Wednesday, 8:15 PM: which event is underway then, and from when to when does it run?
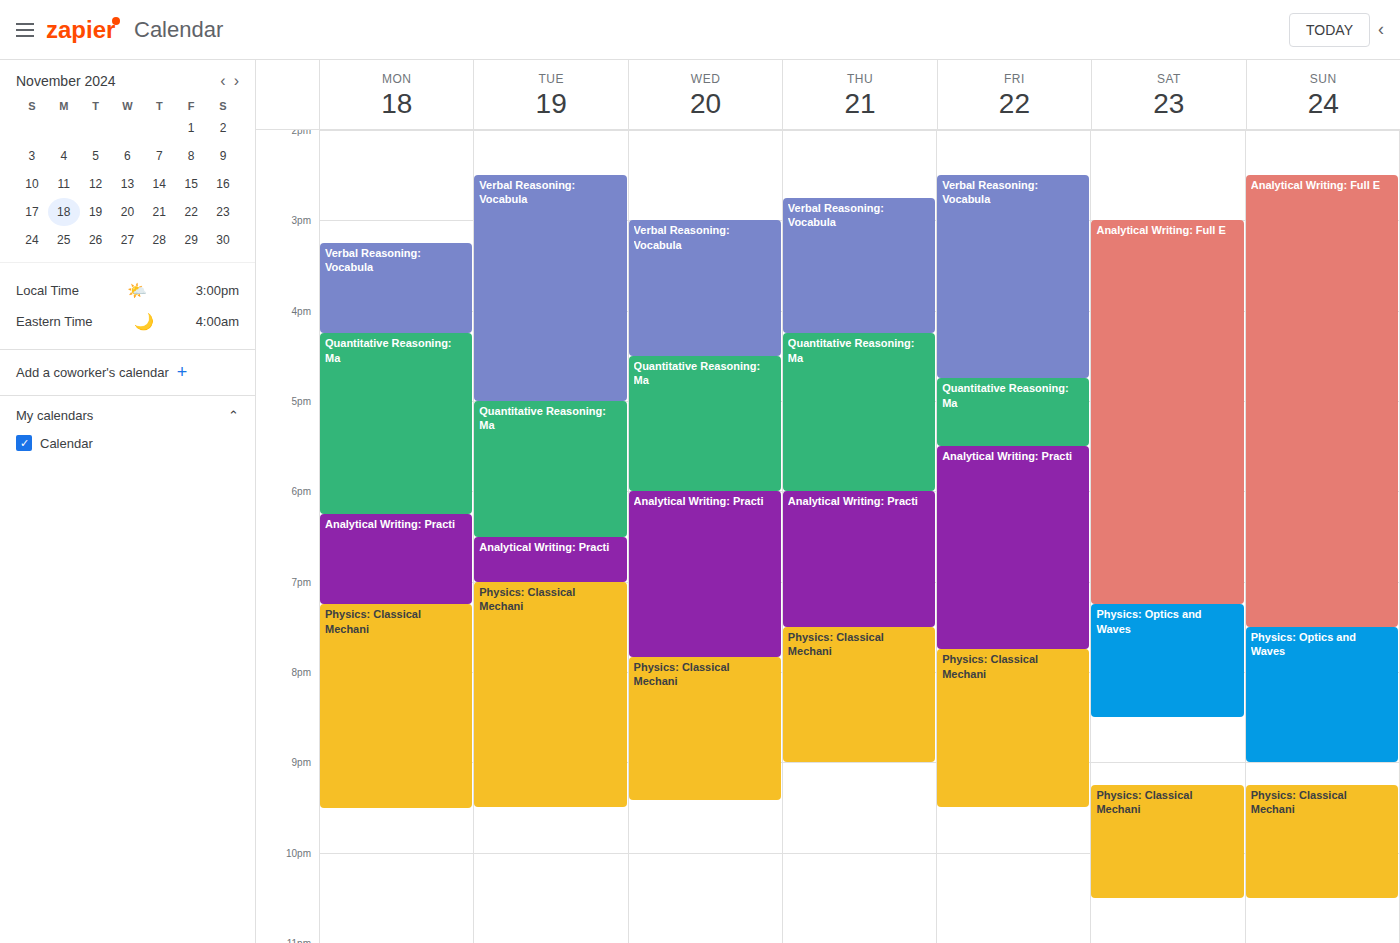
"Physics: Classical Mechani", 7:50 PM to 9:25 PM